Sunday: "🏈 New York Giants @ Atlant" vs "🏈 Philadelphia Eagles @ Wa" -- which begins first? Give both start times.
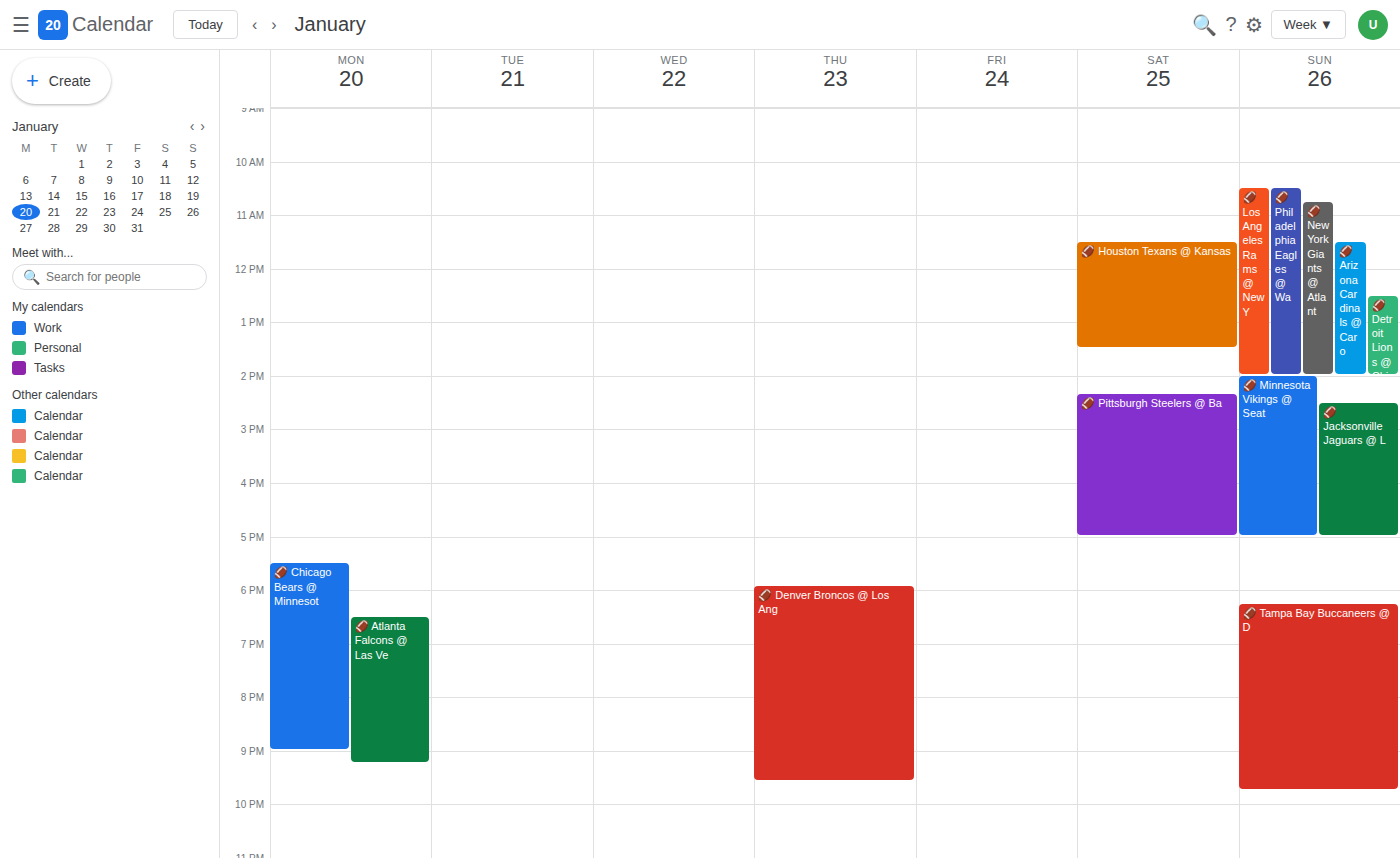
"🏈 Philadelphia Eagles @ Wa" 10:30; "🏈 New York Giants @ Atlant" 10:45.